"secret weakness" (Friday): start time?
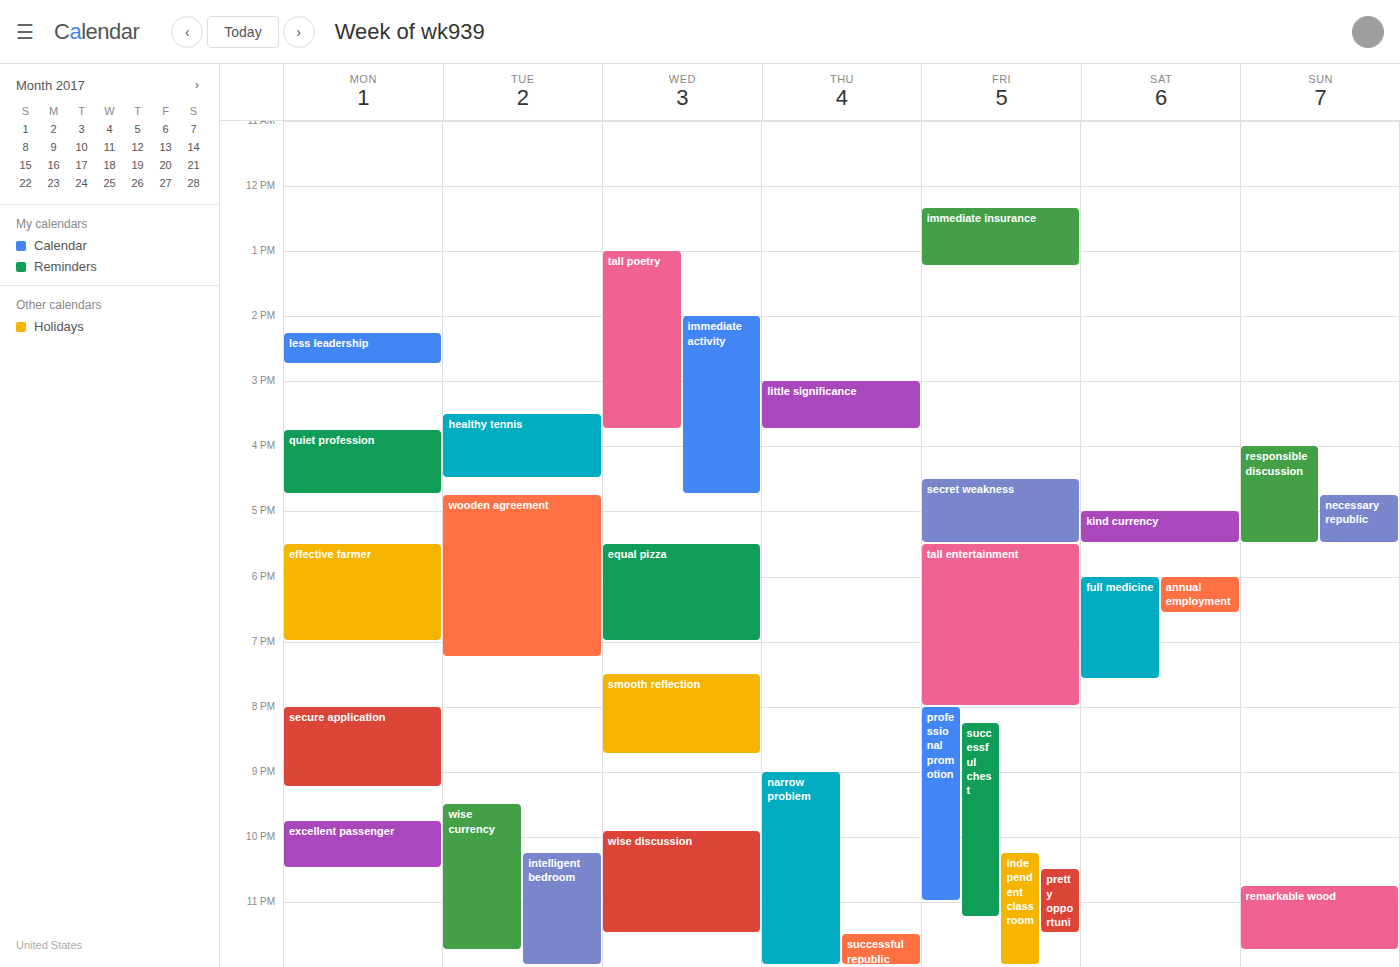
4:30 PM